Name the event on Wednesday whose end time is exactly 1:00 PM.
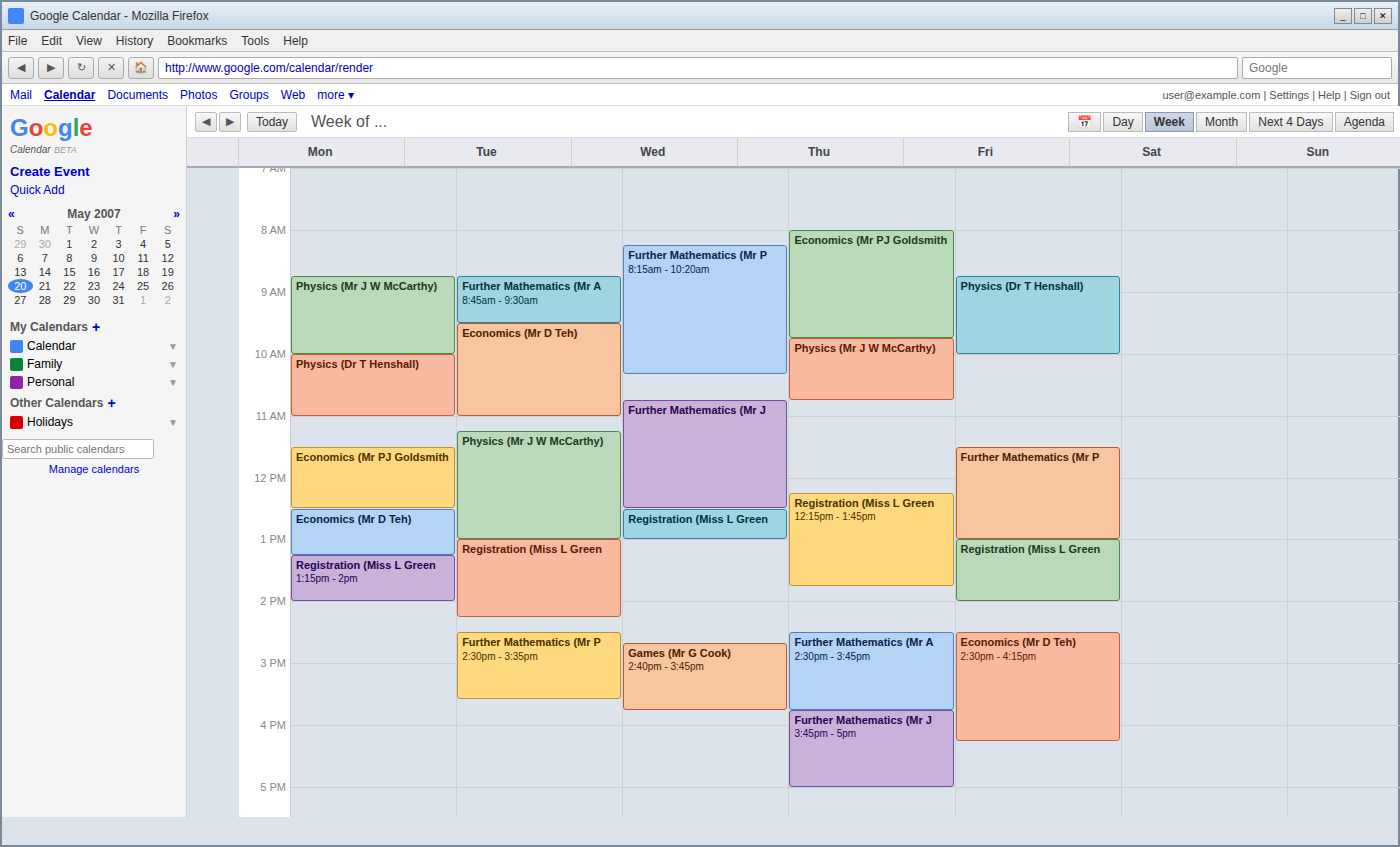
"Registration (Miss L Green"